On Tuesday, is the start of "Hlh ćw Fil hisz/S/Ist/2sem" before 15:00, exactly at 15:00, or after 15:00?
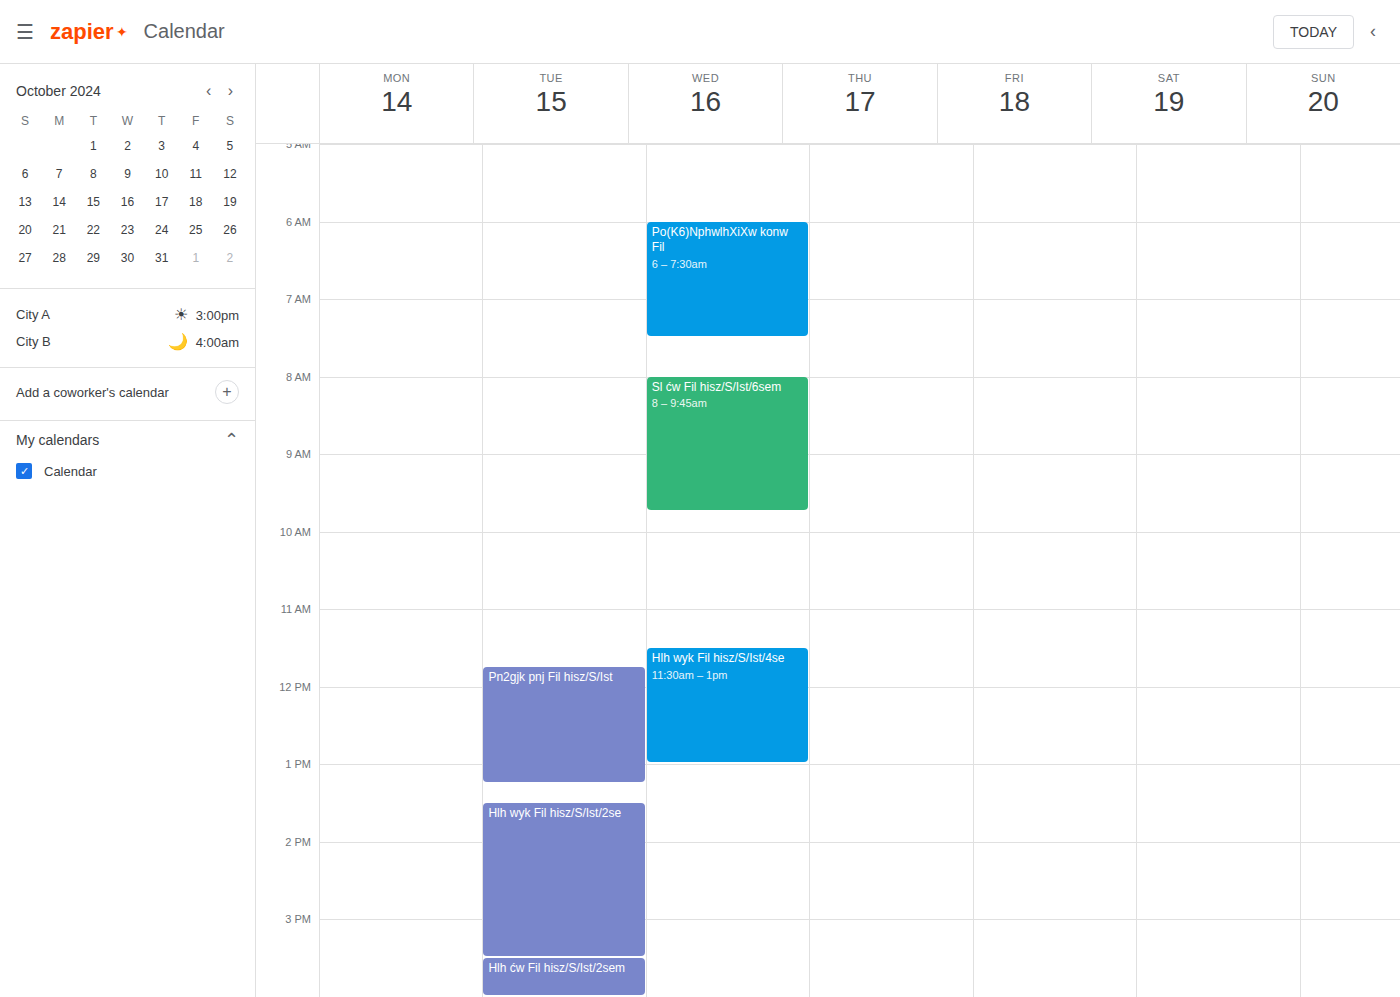
15:30 -- after 15:00, 30 minutes below the 15:00 line.